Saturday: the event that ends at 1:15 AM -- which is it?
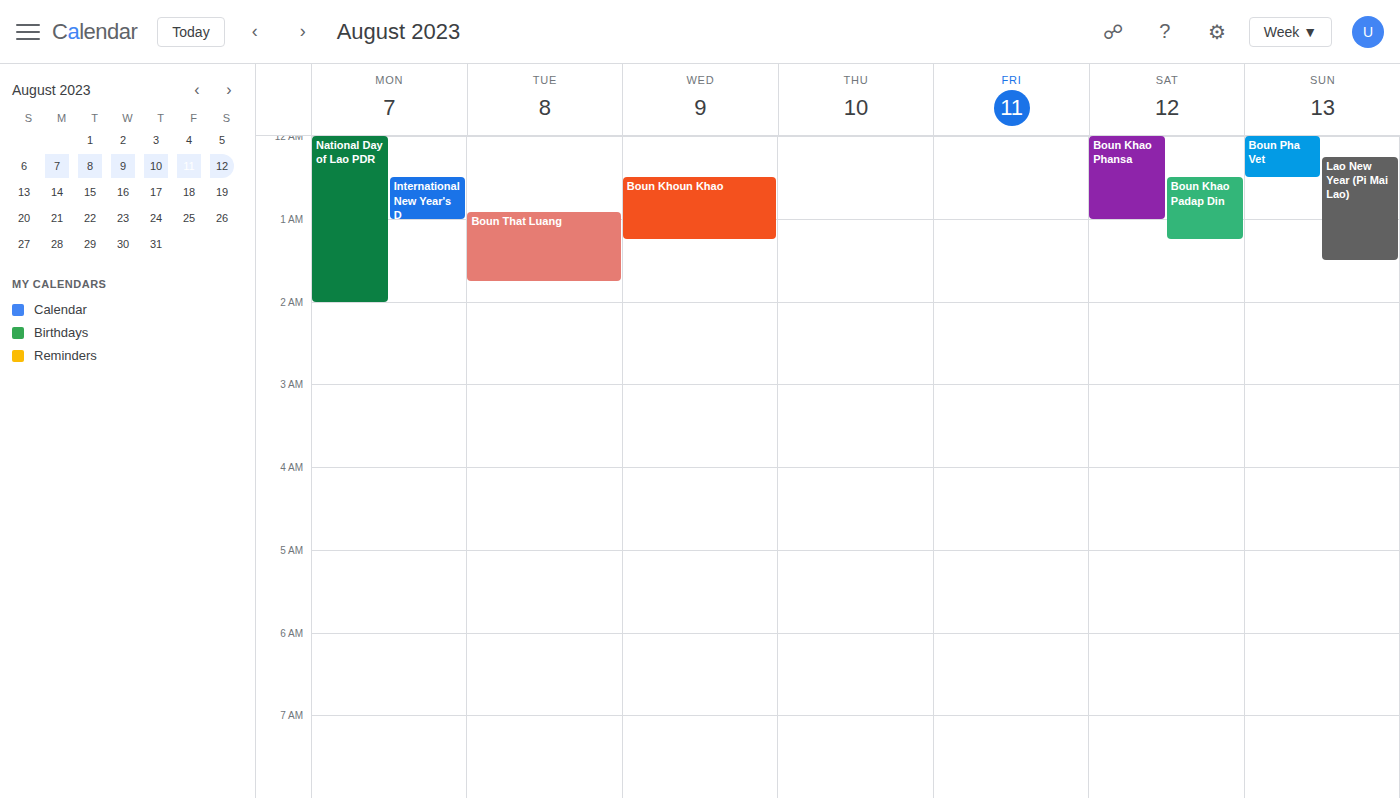
"Boun Khao Padap Din"